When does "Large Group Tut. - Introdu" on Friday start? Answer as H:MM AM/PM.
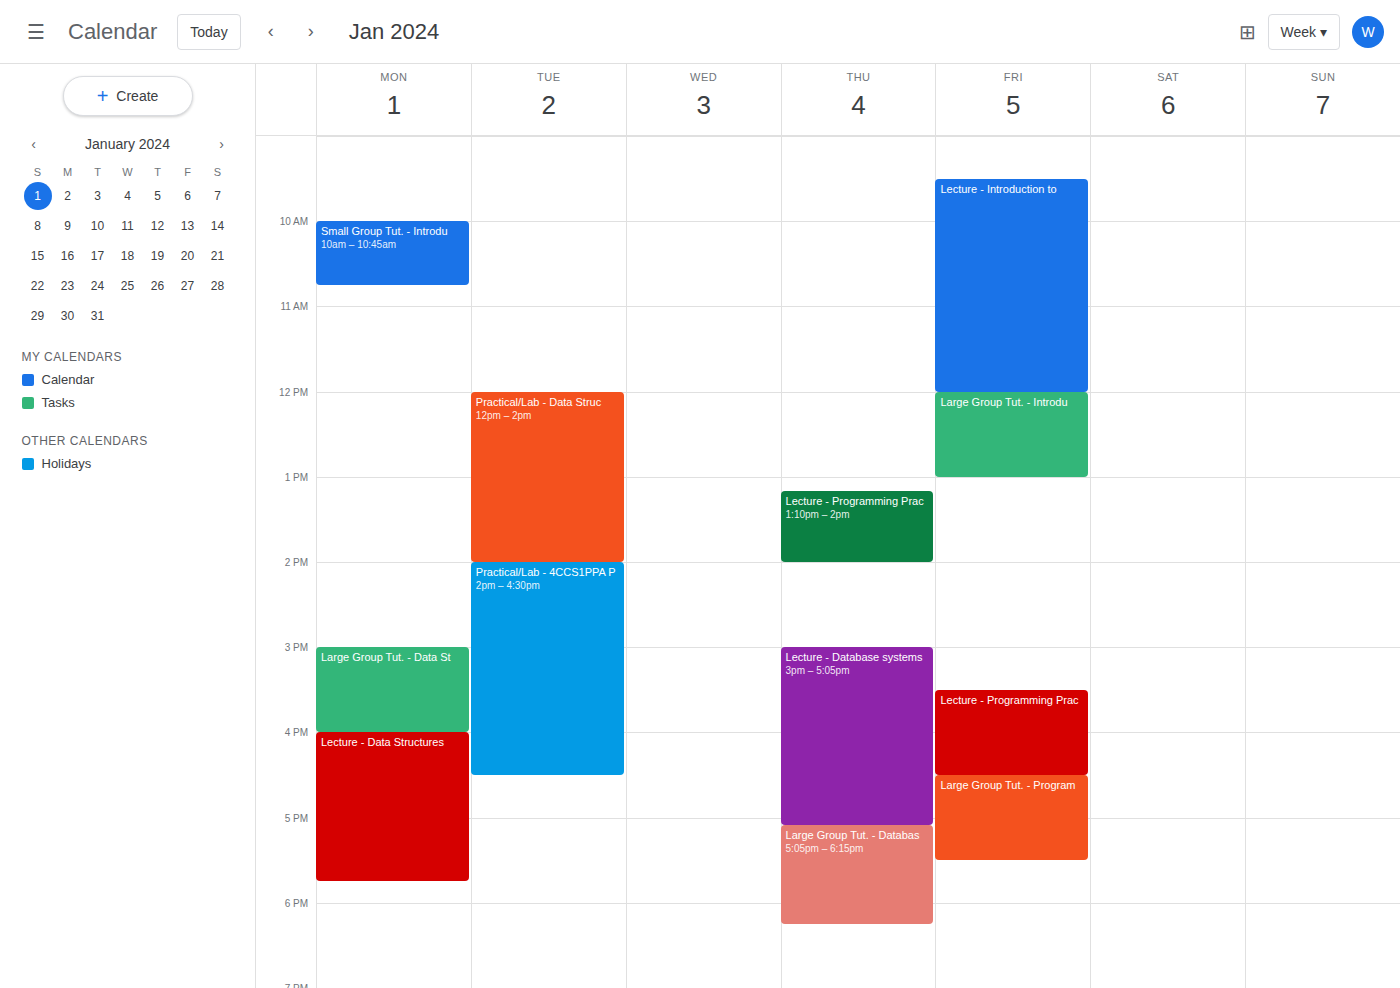
12:00 PM